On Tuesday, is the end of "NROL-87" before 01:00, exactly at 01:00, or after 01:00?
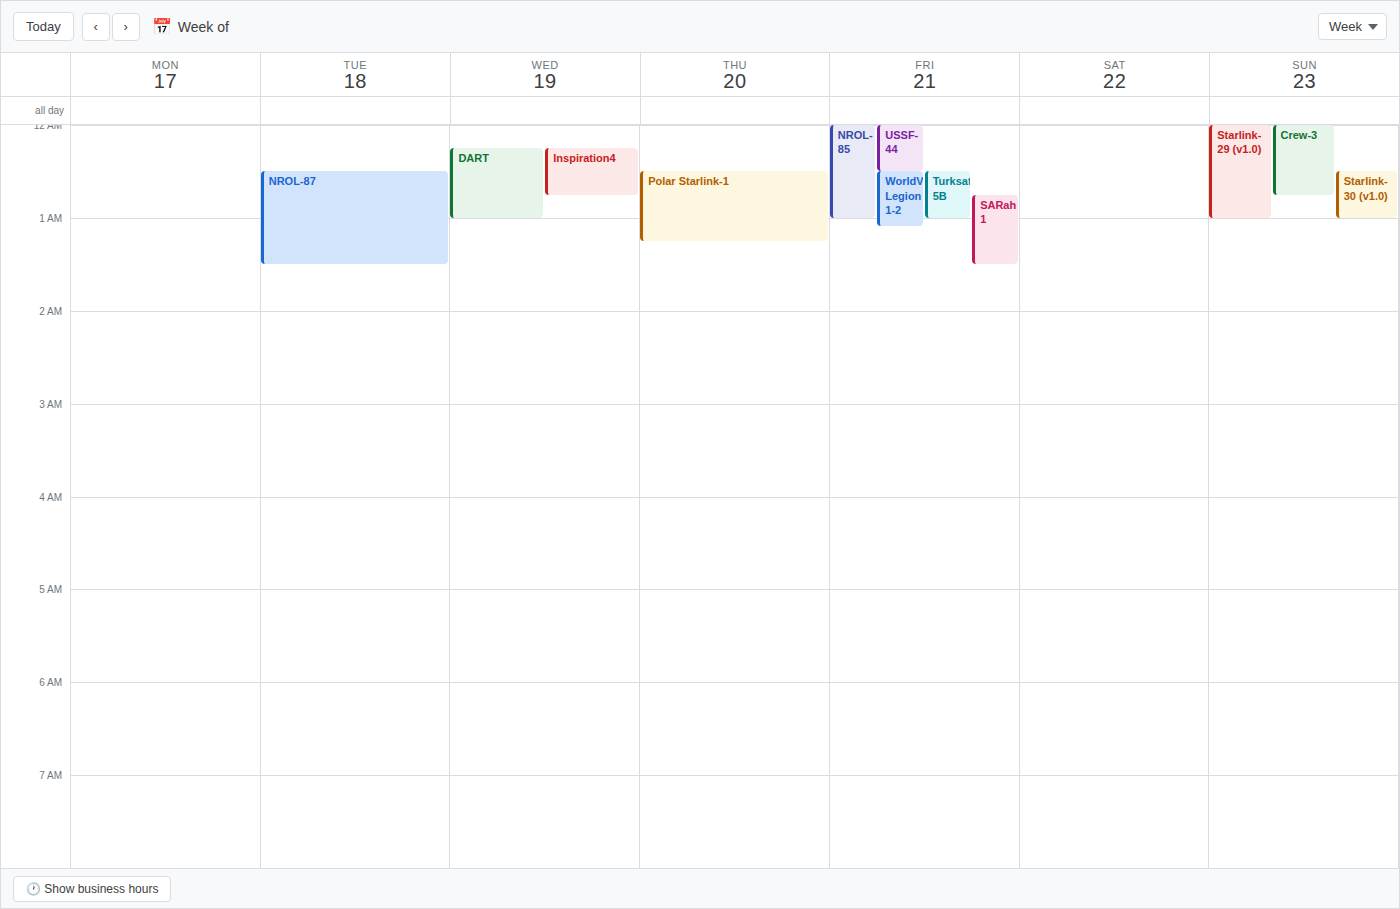
01:30 -- after 01:00, 30 minutes below the 01:00 line.